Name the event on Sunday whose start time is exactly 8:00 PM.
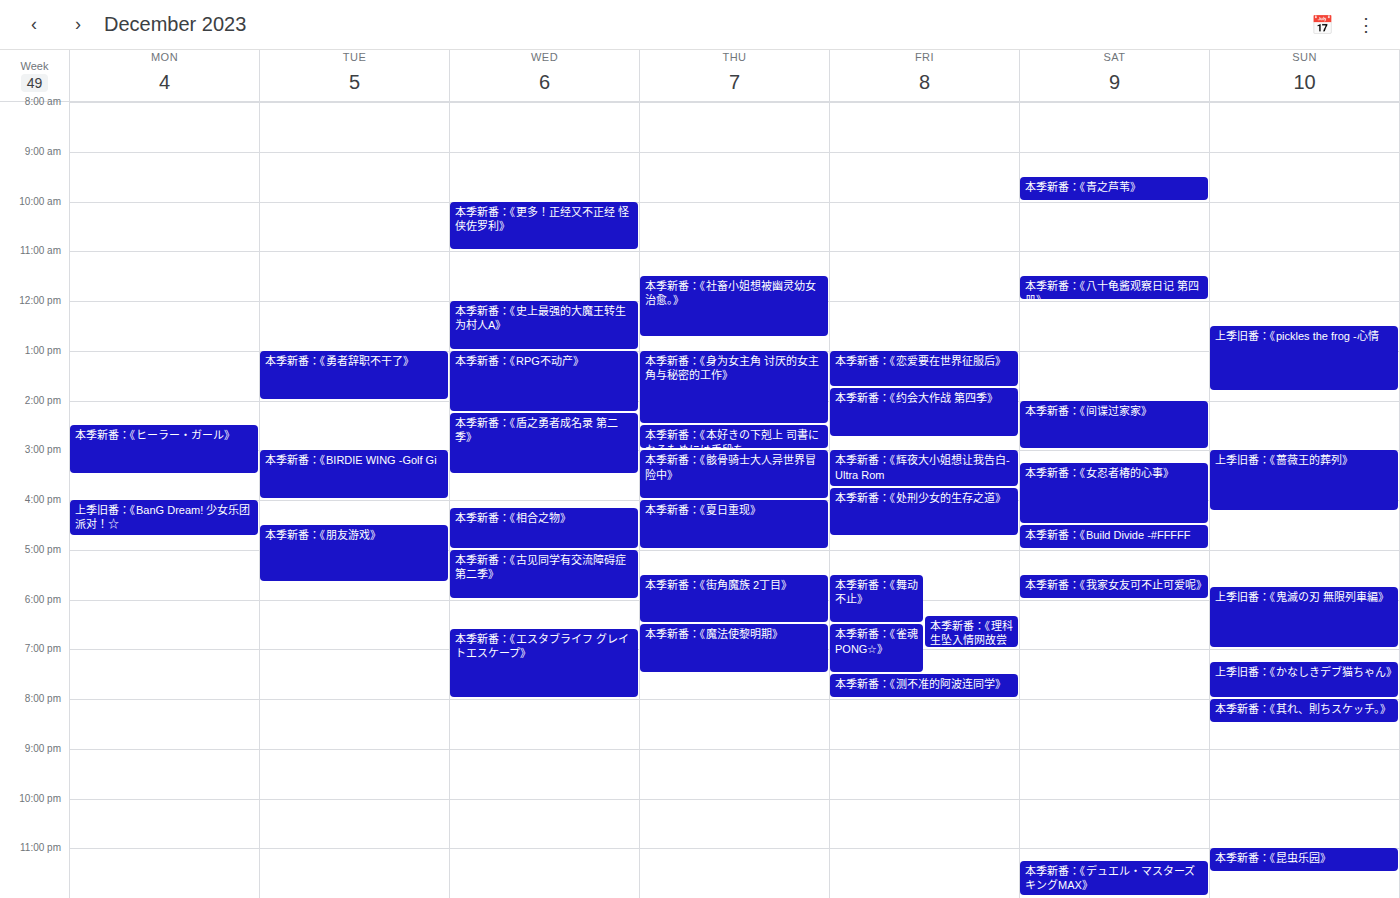
"本季新番：《其れ、則ちスケッチ。》"